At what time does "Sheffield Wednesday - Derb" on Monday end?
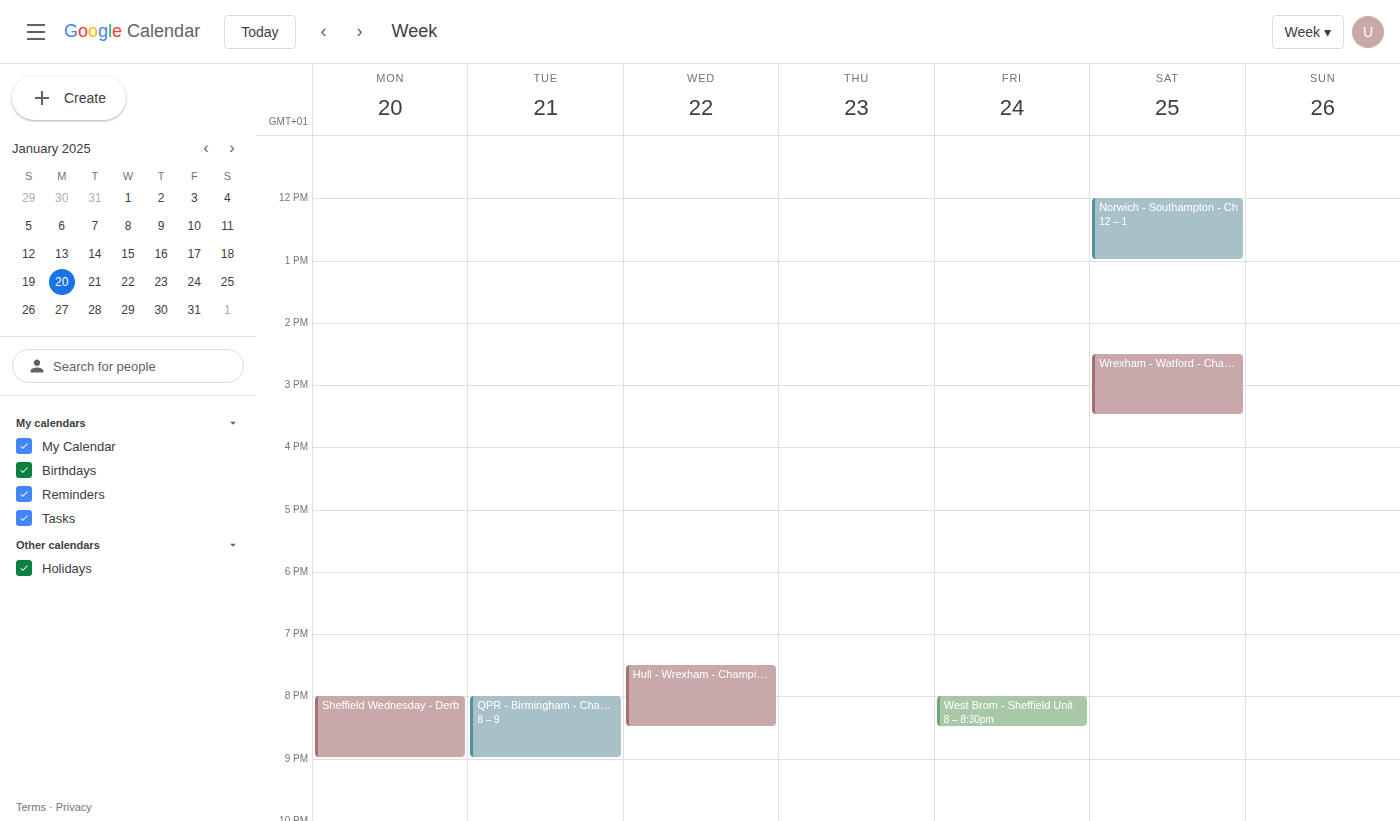
9:00 PM